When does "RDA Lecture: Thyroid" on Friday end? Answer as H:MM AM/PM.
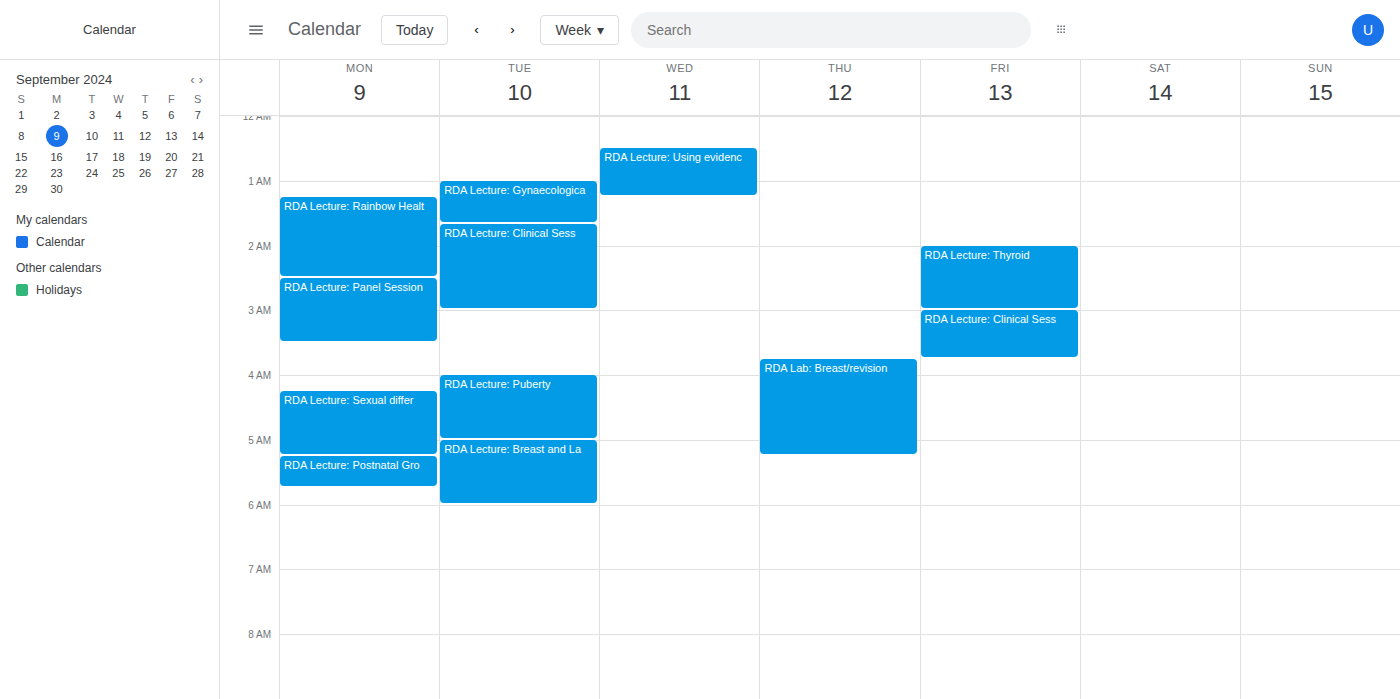
3:00 AM